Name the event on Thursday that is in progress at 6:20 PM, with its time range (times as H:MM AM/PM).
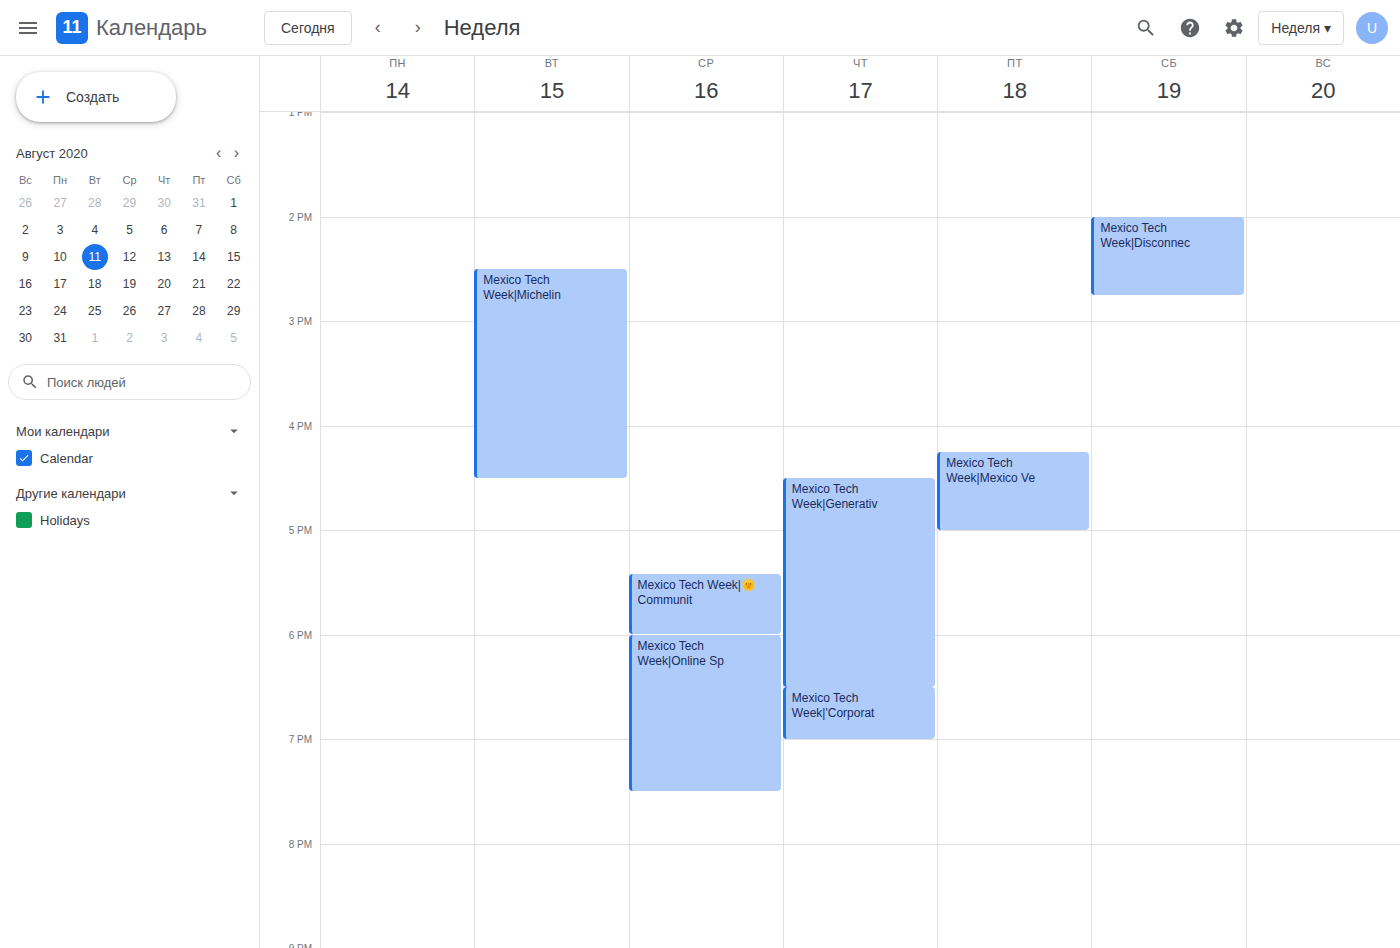
"Mexico Tech Week|Generativ", 4:30 PM to 6:30 PM